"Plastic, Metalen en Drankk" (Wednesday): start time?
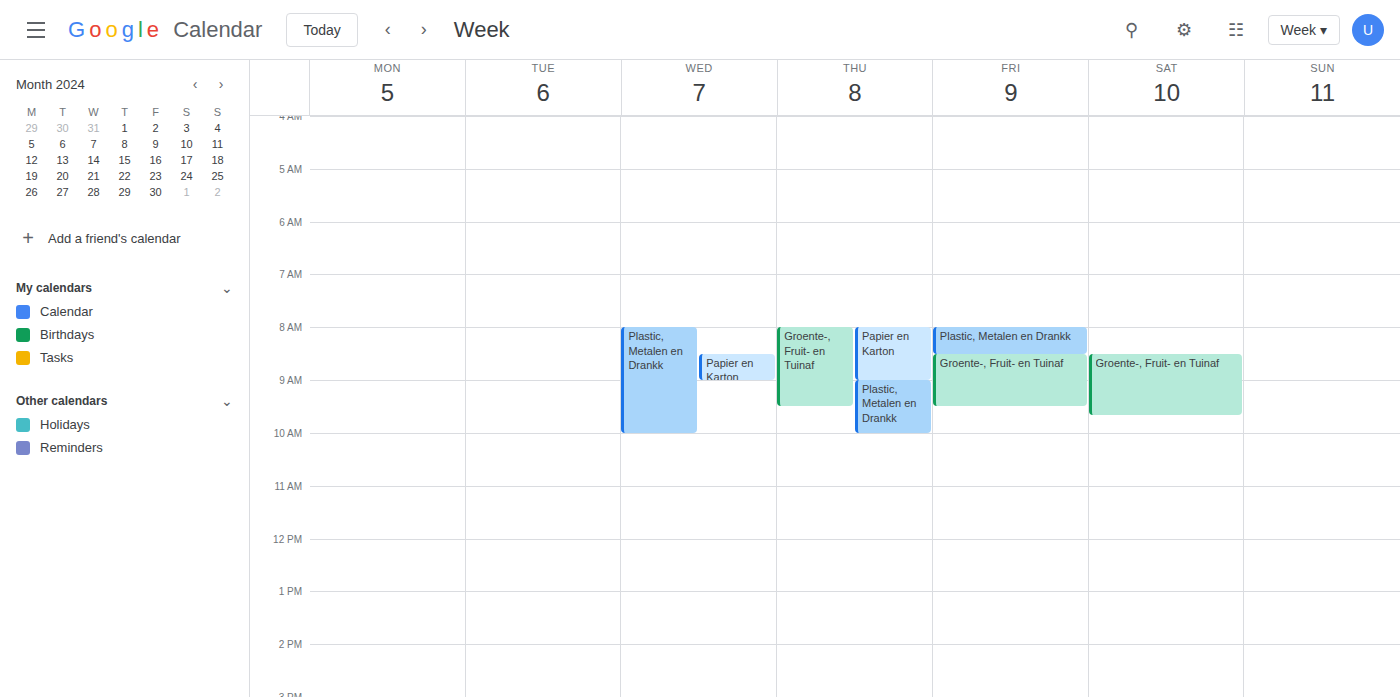
8:00 AM